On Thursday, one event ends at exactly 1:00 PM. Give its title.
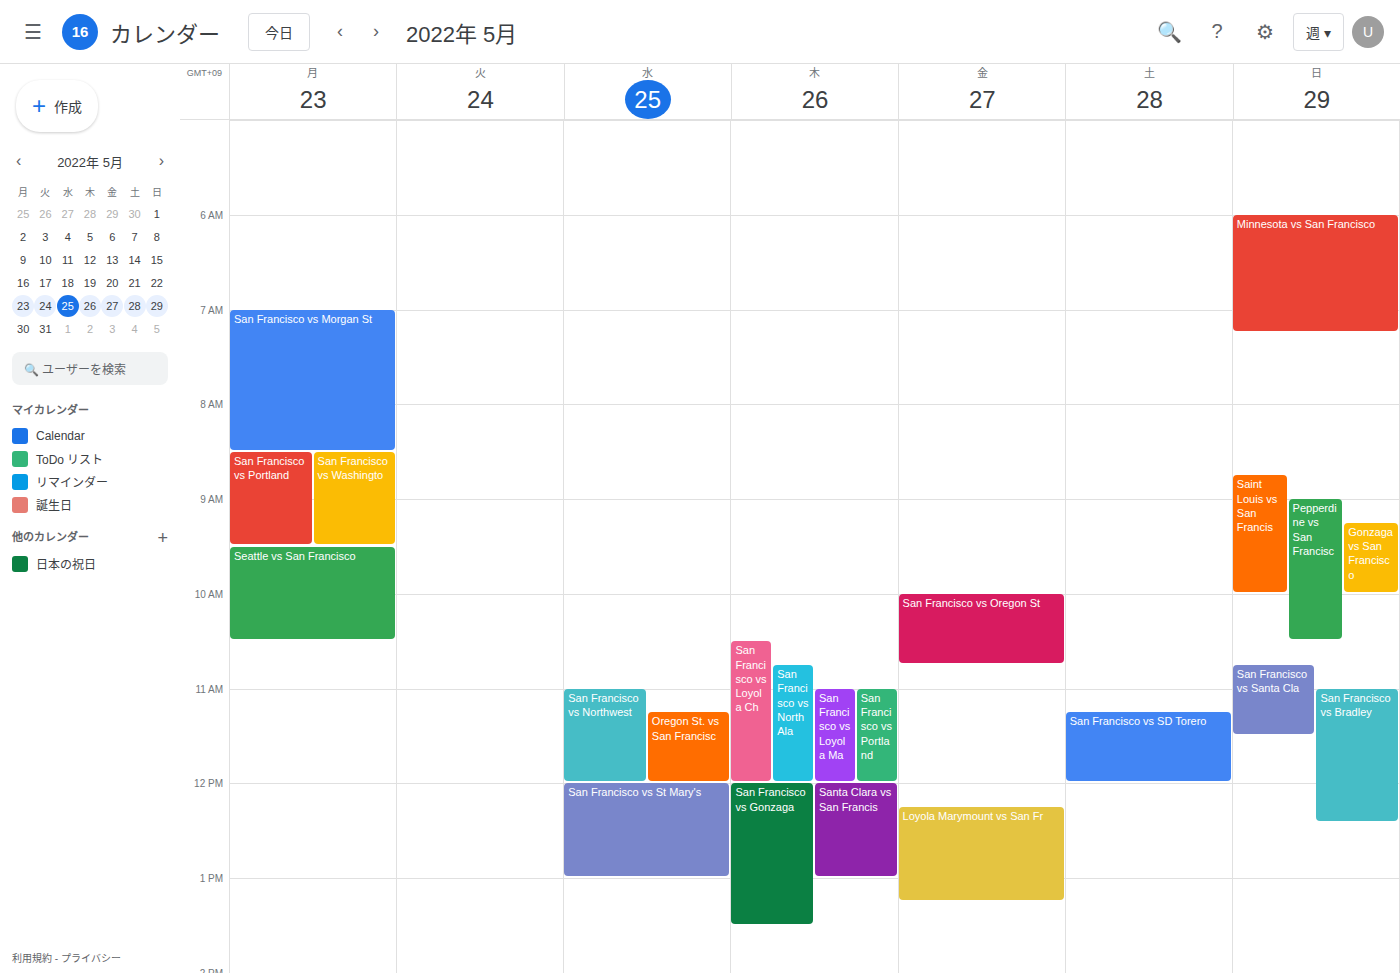
"Santa Clara vs San Francis"